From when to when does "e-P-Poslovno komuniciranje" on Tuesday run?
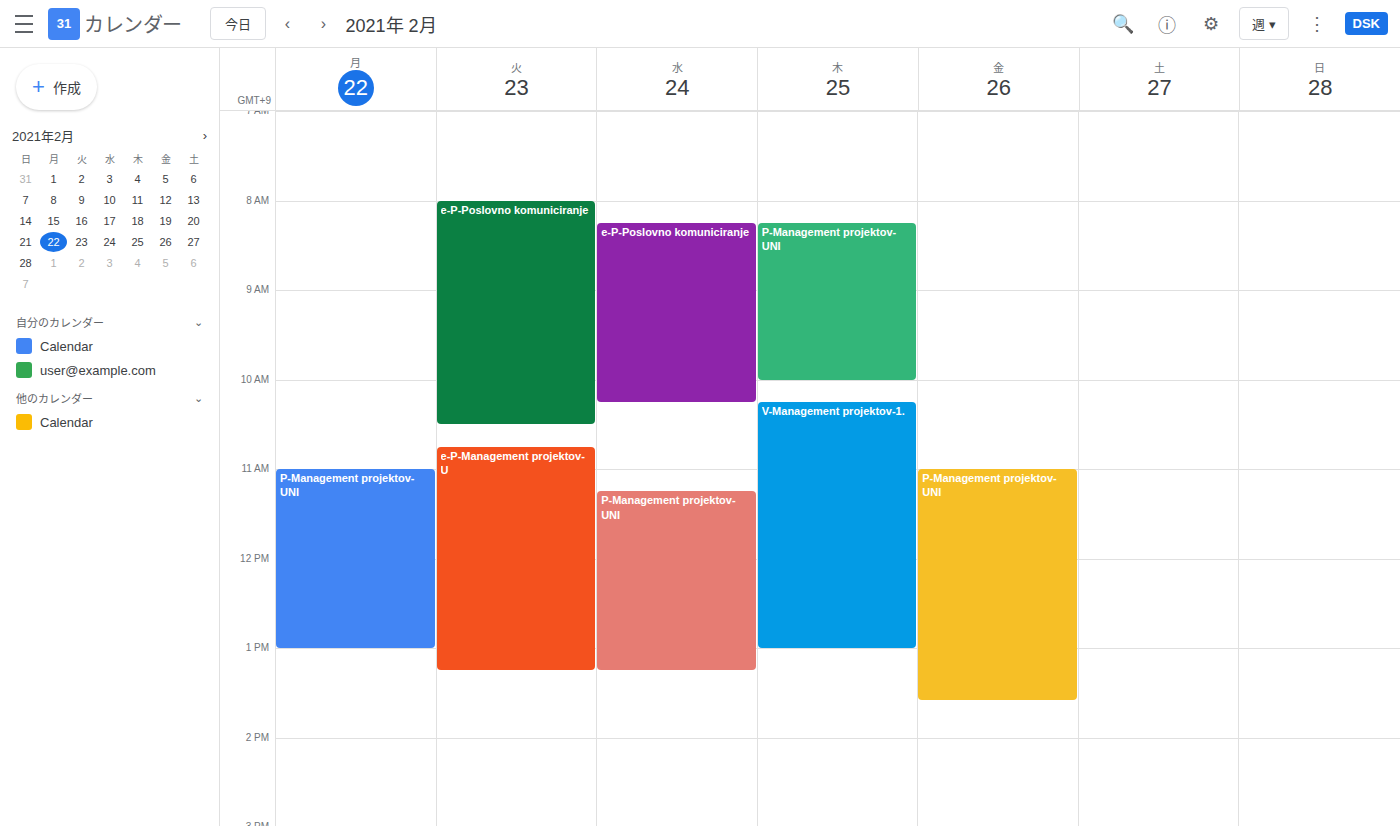
08:00 to 10:30